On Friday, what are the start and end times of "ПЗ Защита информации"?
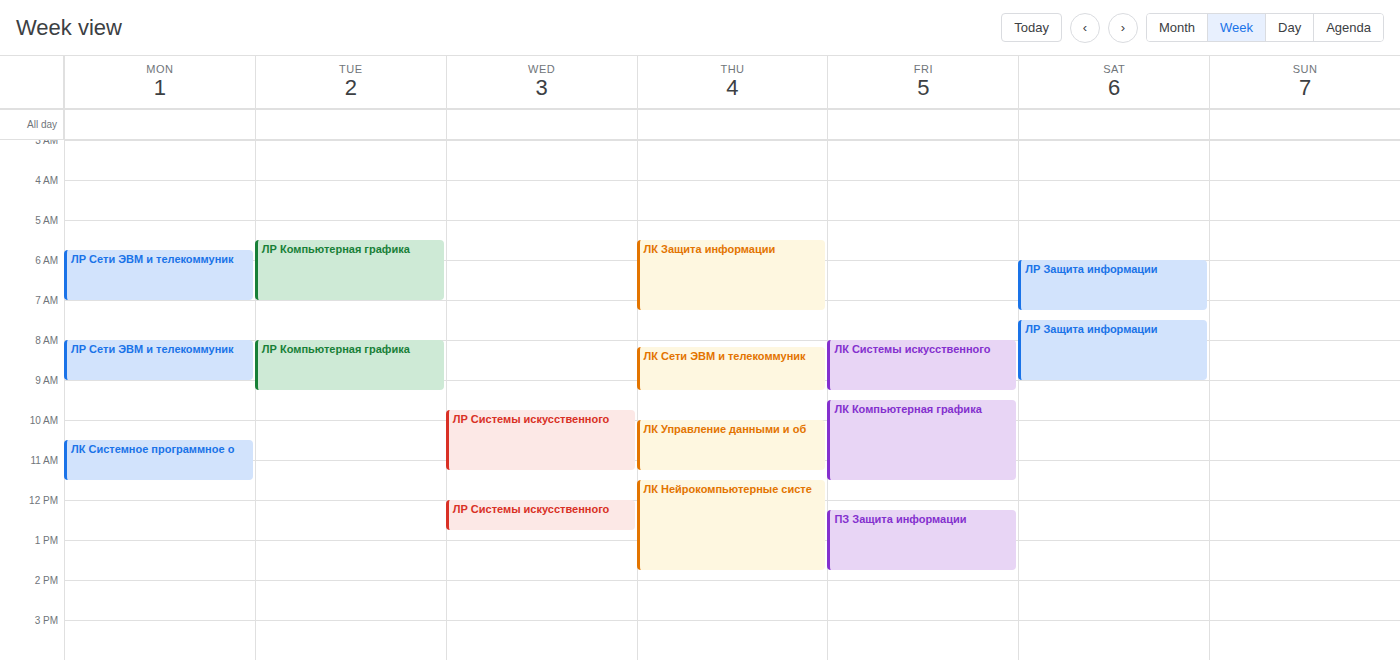
12:15 PM to 1:45 PM